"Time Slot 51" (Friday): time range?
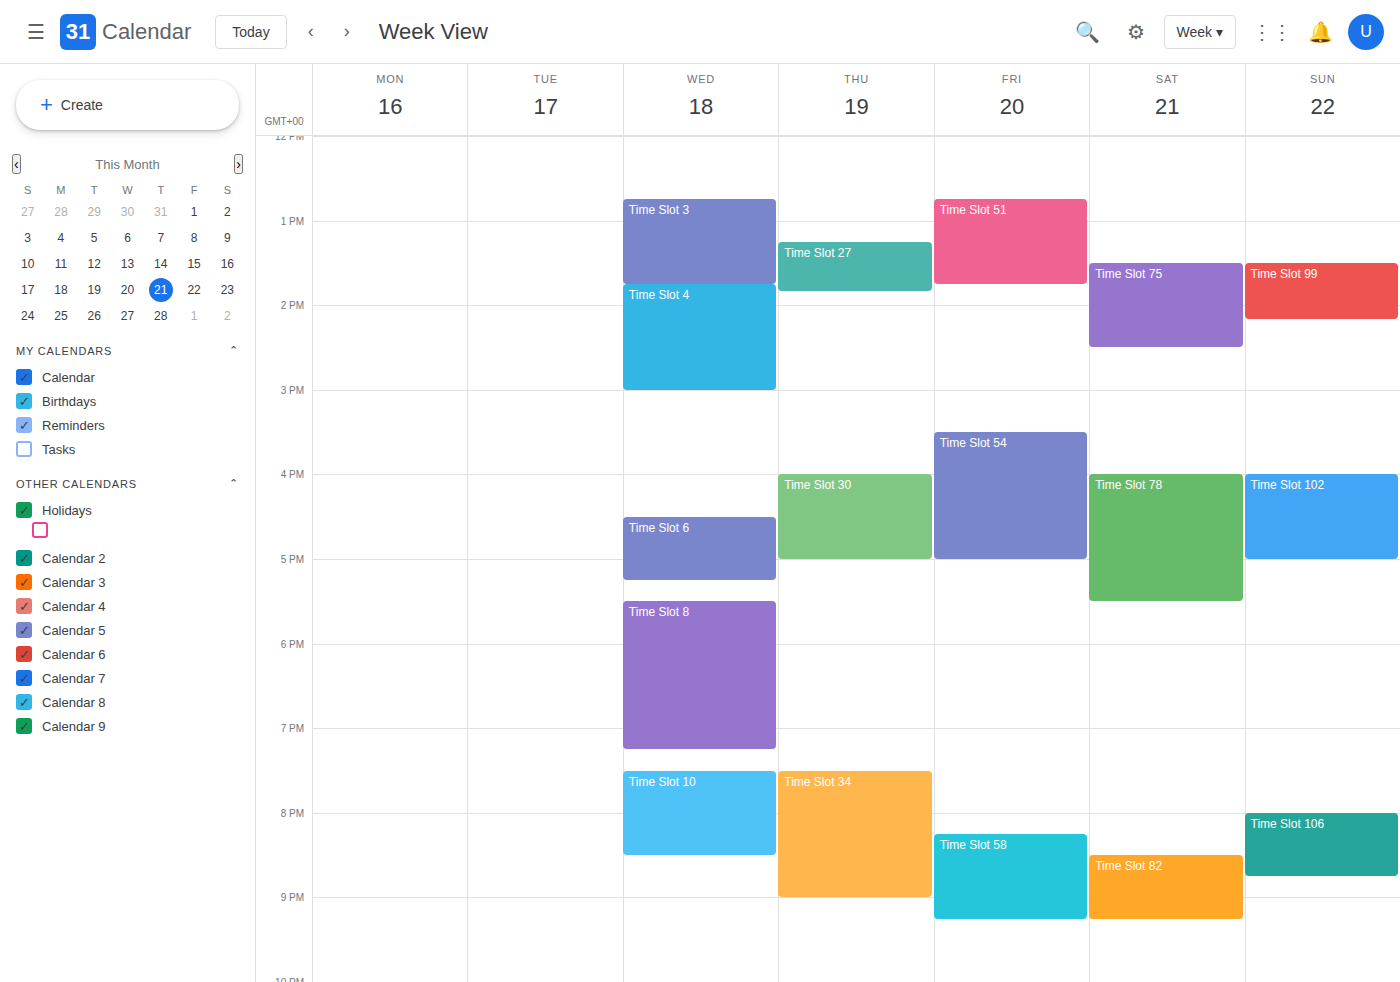
12:45 to 13:45